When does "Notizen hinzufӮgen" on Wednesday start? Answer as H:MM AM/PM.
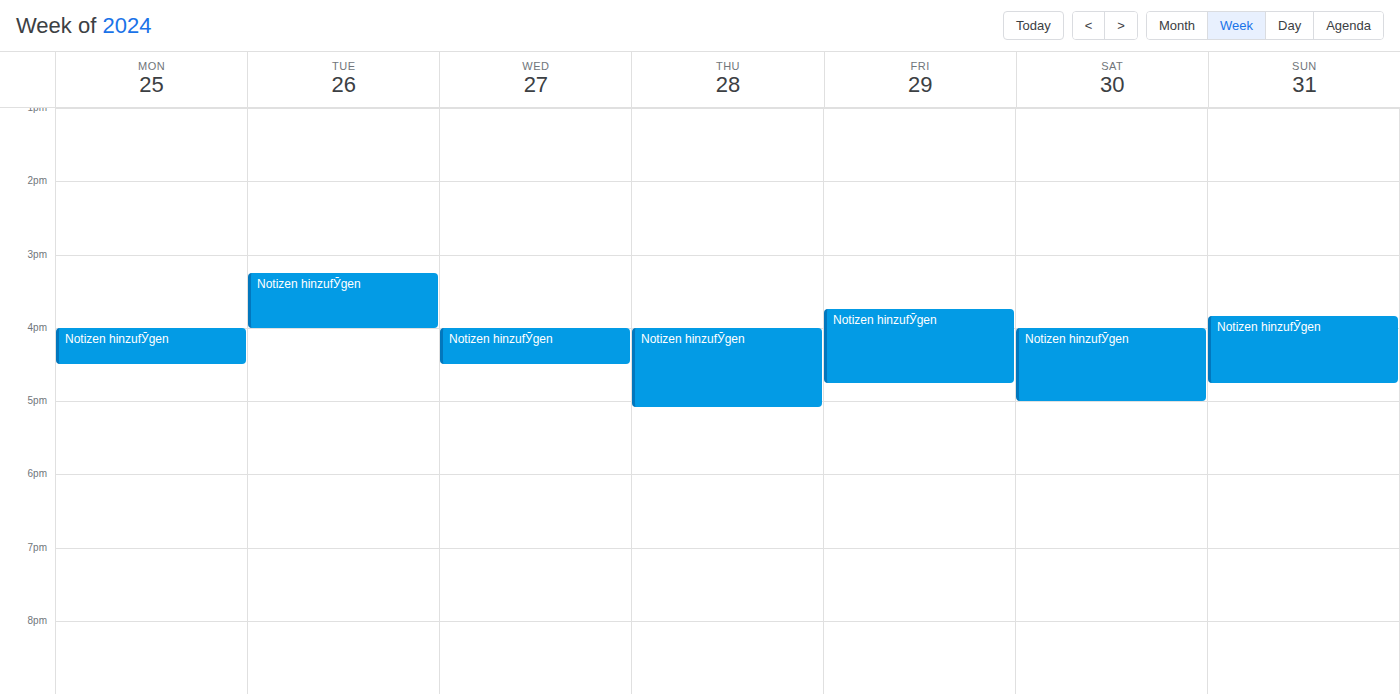
4:00 PM